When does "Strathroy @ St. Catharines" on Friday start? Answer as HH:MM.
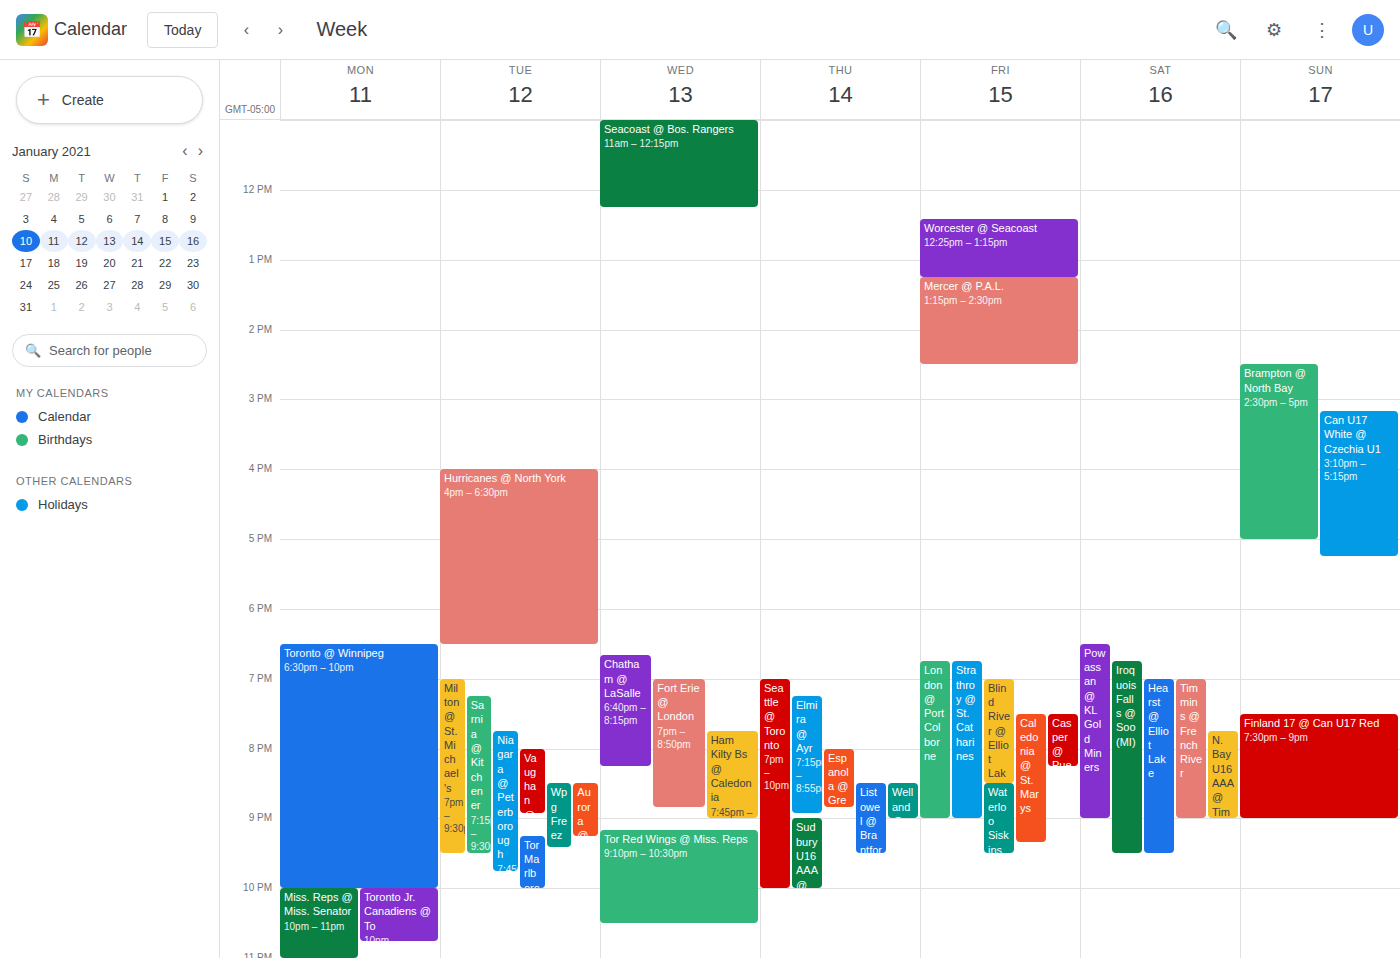
18:45